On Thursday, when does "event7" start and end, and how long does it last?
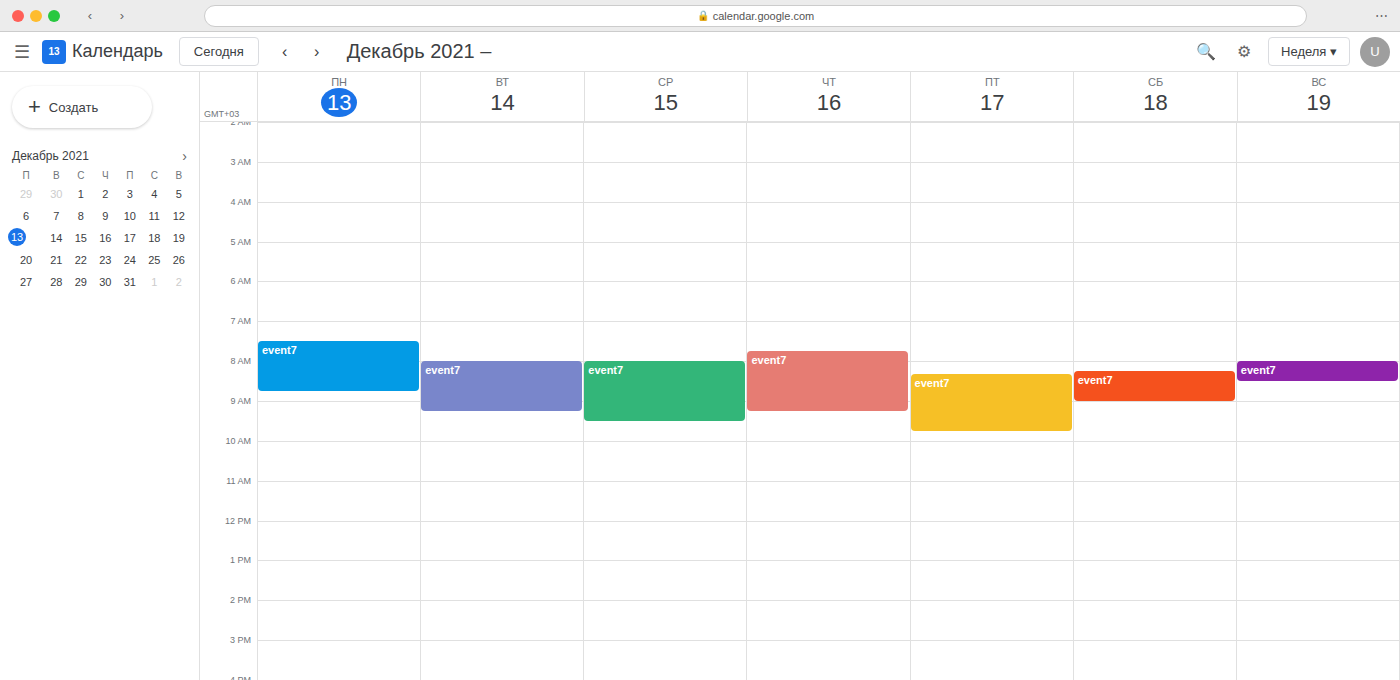
7:45 AM to 9:15 AM, 1 hour 30 minutes